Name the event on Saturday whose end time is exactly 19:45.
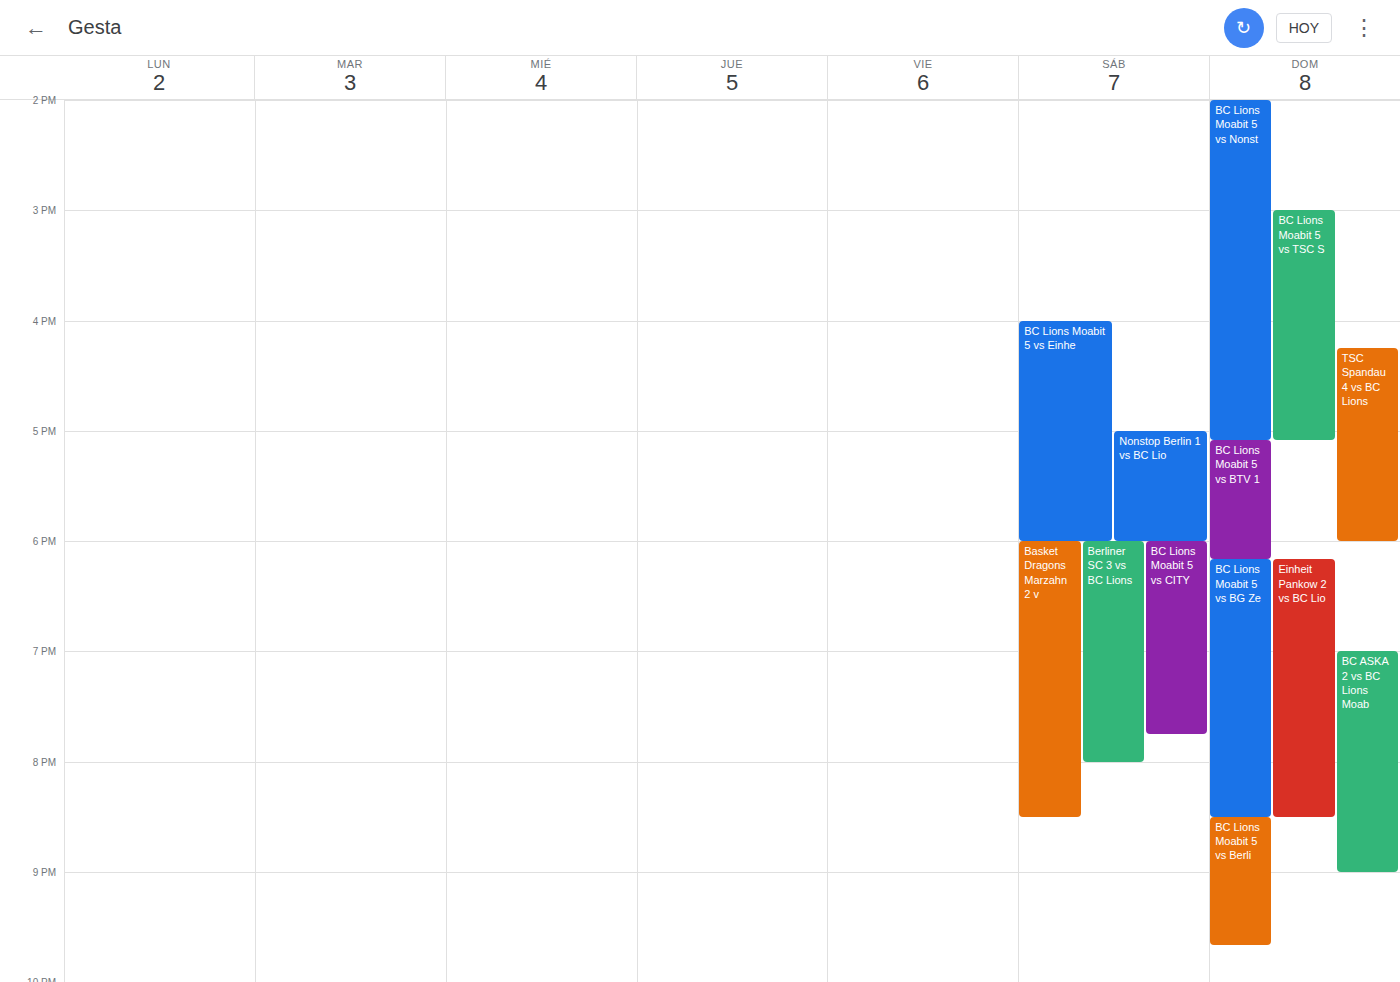
"BC Lions Moabit 5 vs CITY"